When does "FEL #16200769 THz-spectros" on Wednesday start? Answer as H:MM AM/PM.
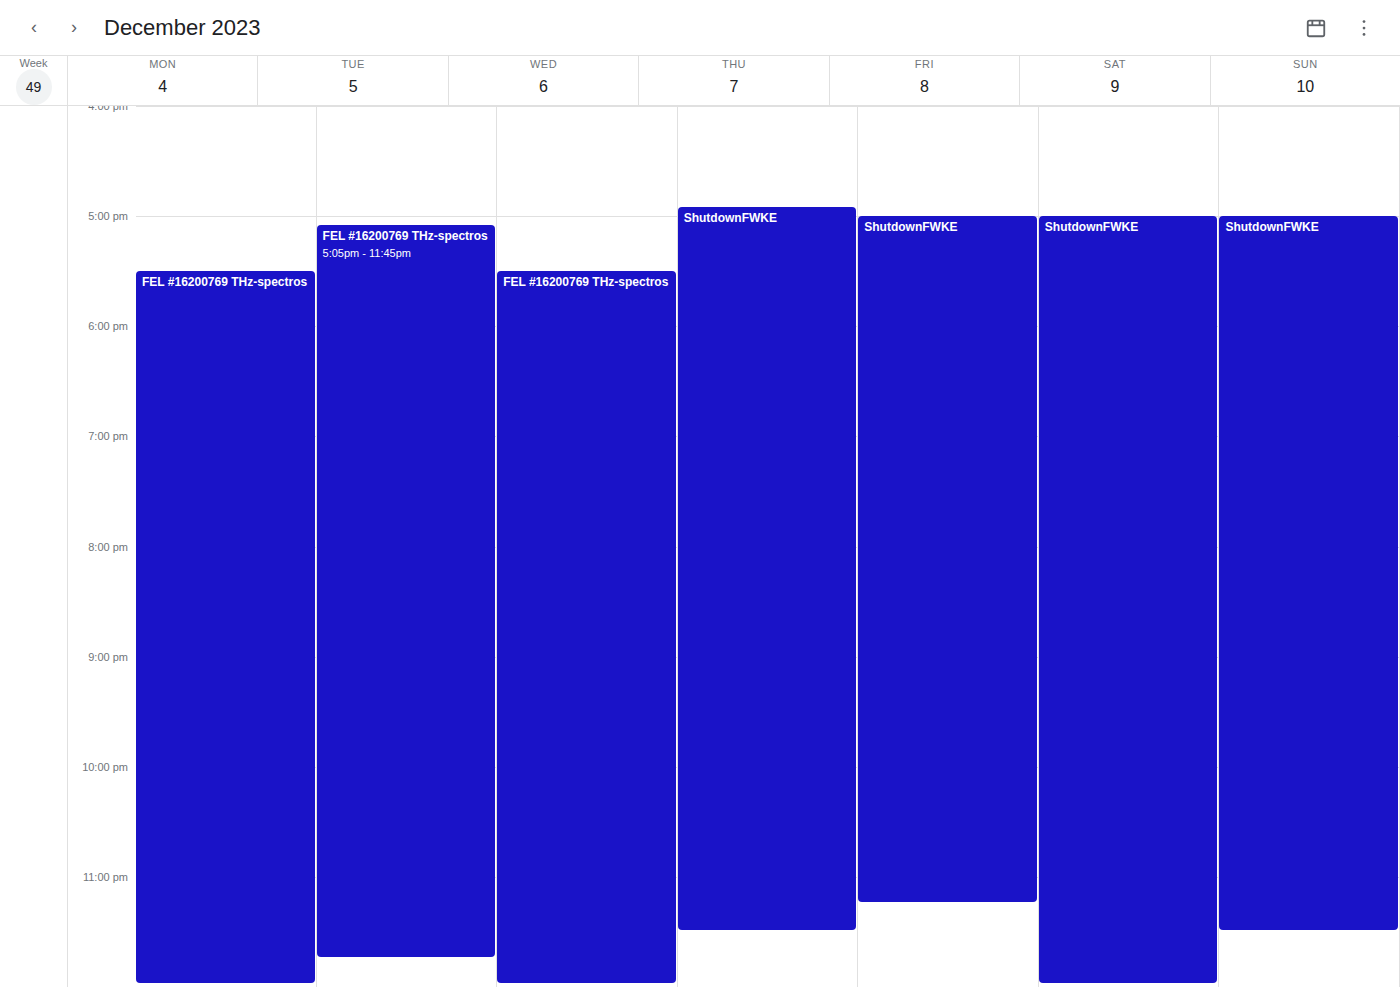
5:30 PM